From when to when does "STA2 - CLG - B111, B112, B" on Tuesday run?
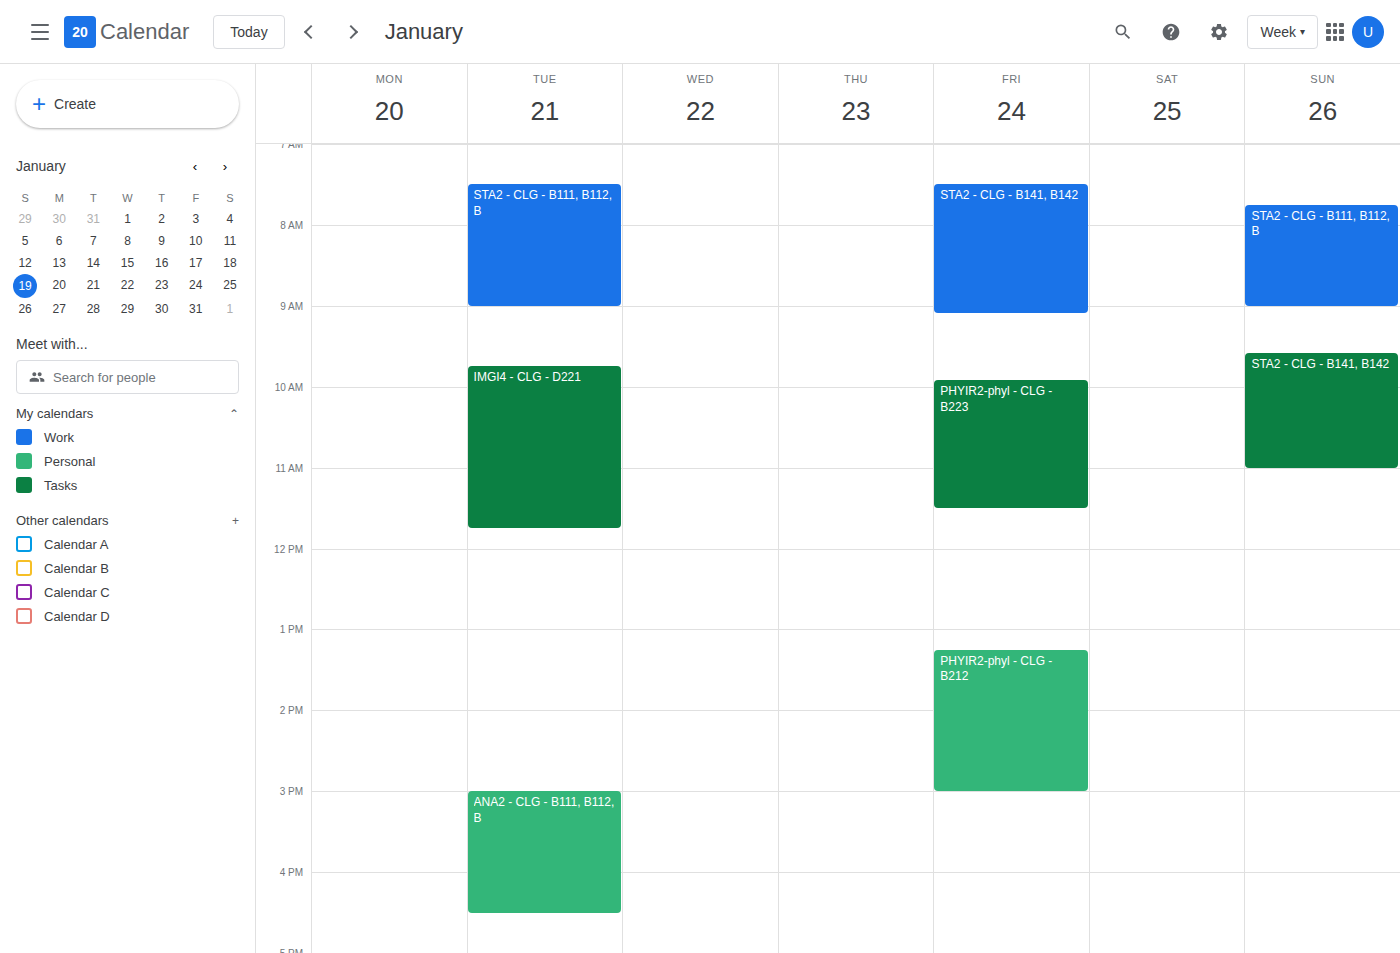
07:30 to 09:00